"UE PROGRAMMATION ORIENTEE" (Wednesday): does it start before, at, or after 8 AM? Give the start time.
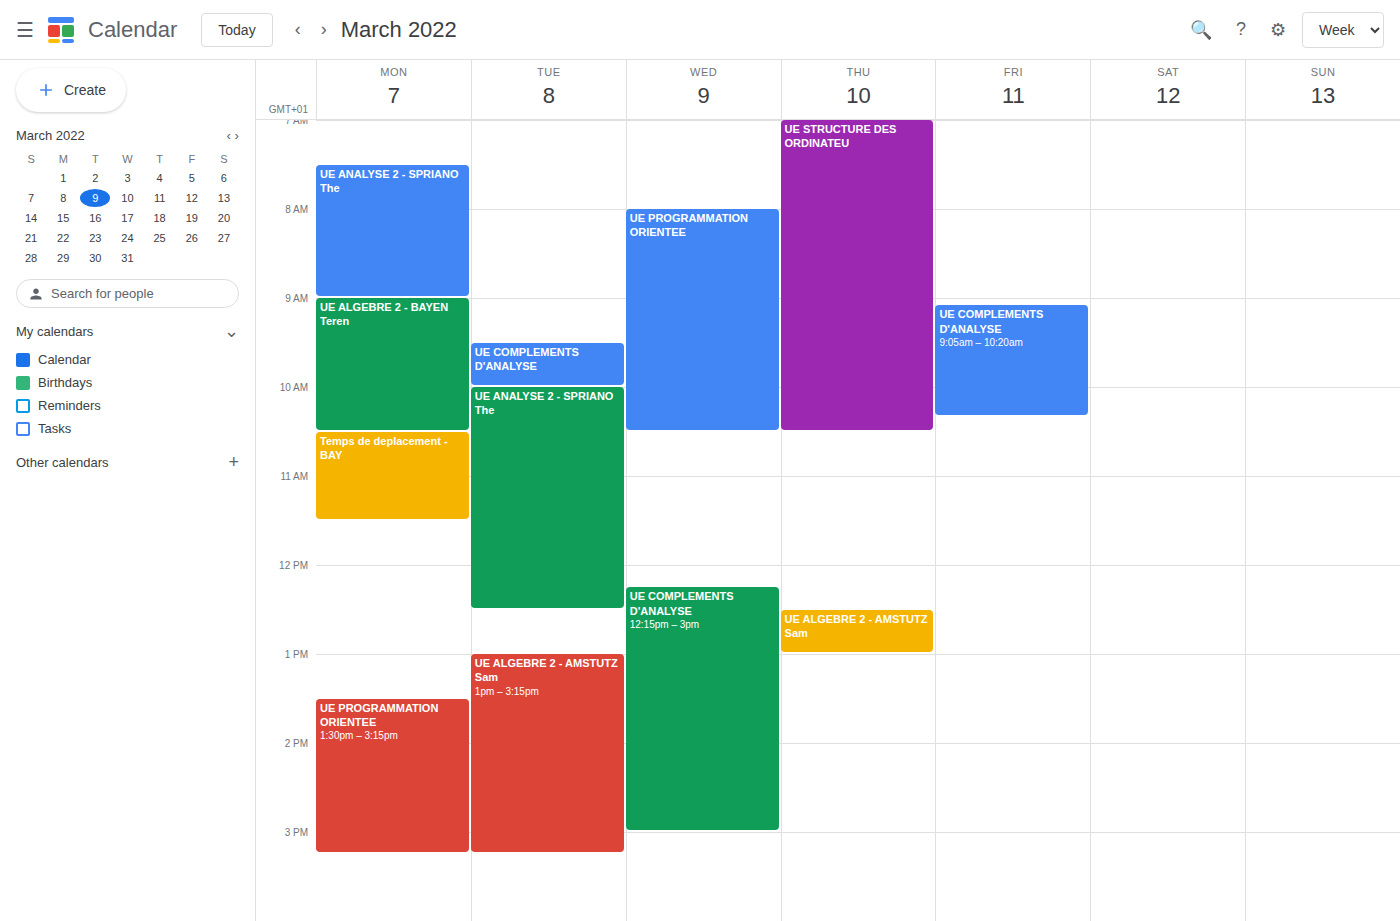
8:00 AM -- exactly at 8 AM, on the 8 AM line.